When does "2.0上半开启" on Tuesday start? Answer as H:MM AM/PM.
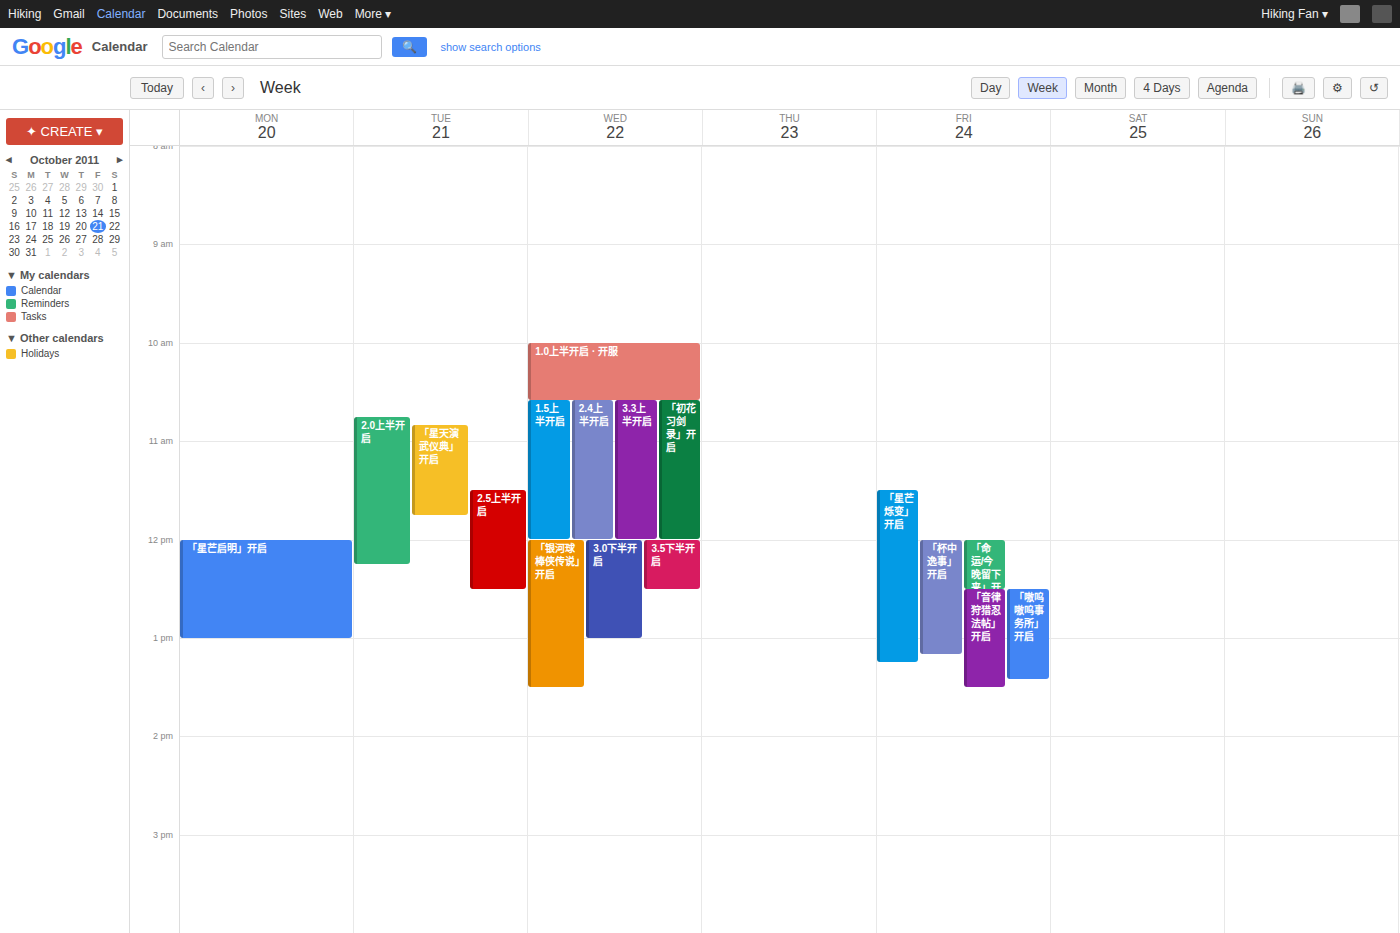
10:45 AM